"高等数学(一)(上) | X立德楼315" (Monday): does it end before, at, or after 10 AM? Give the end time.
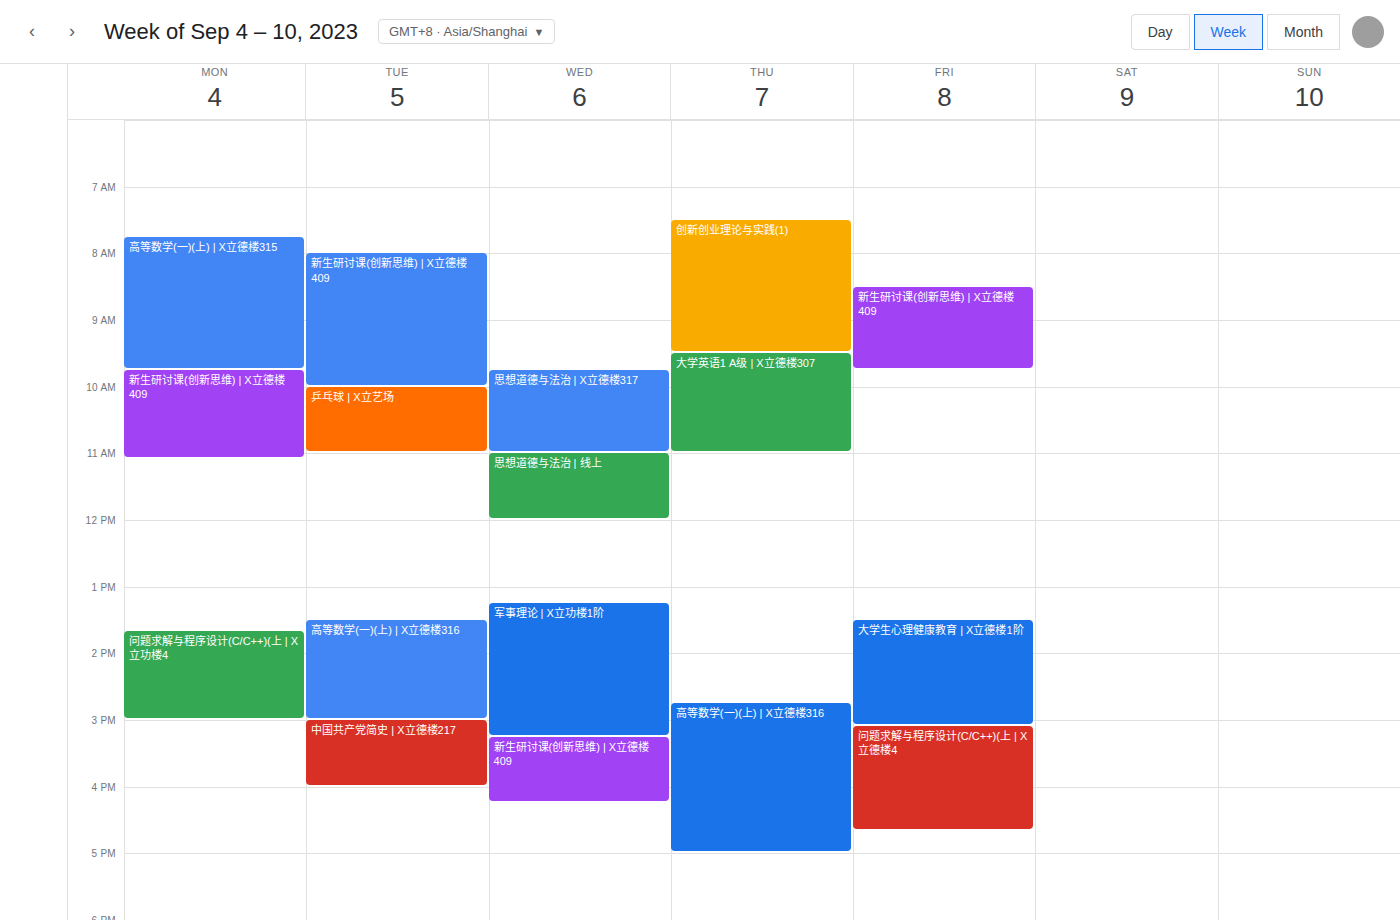
9:45 AM -- before 10 AM, 15 minutes above the 10 AM line.